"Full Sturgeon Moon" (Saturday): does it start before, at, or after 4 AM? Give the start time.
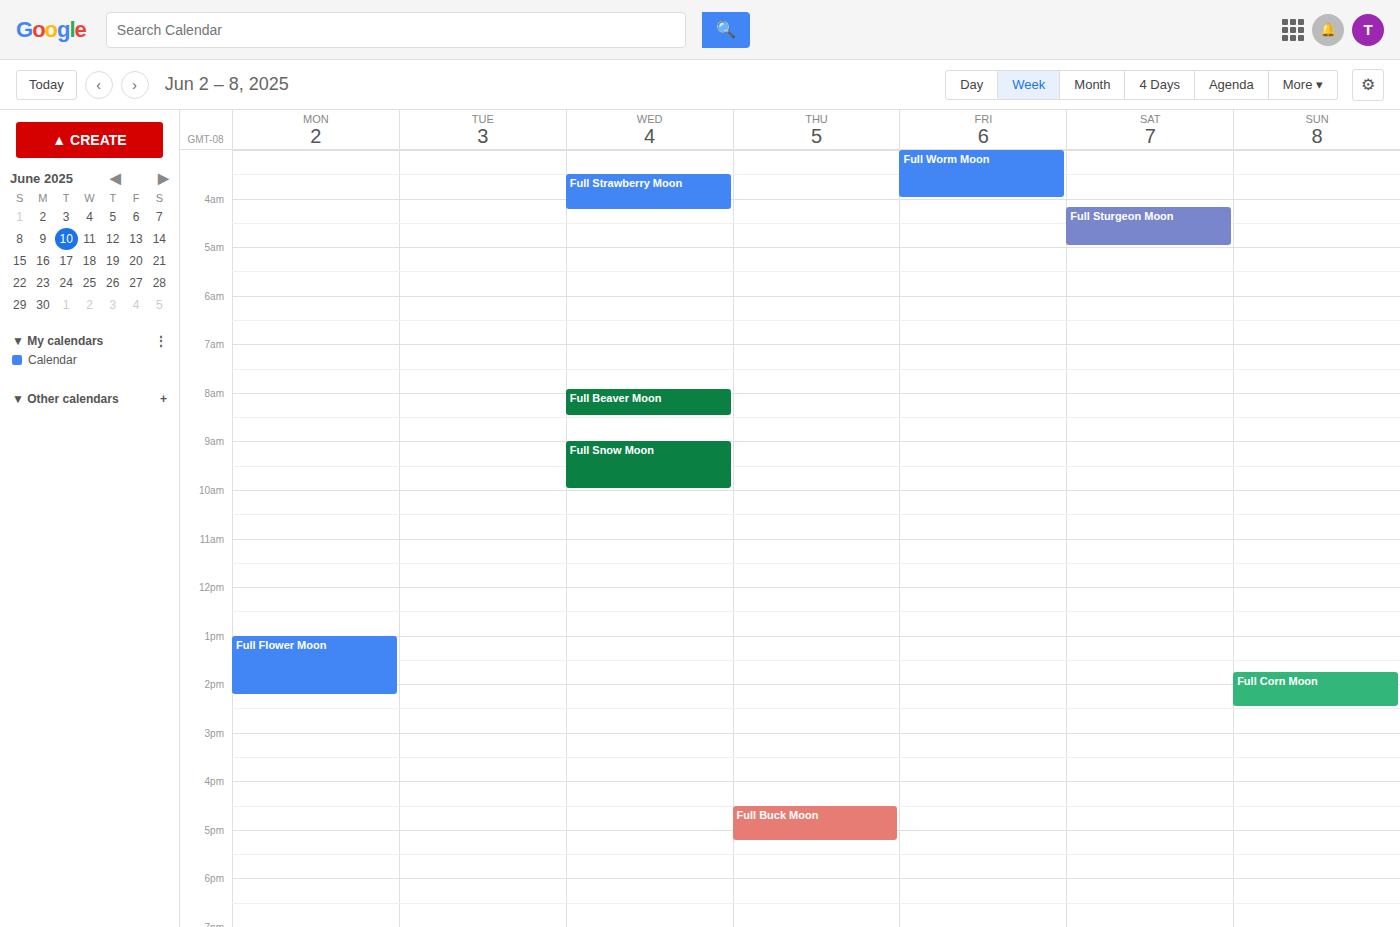
4:10 AM -- after 4 AM, 10 minutes below the 4 AM line.